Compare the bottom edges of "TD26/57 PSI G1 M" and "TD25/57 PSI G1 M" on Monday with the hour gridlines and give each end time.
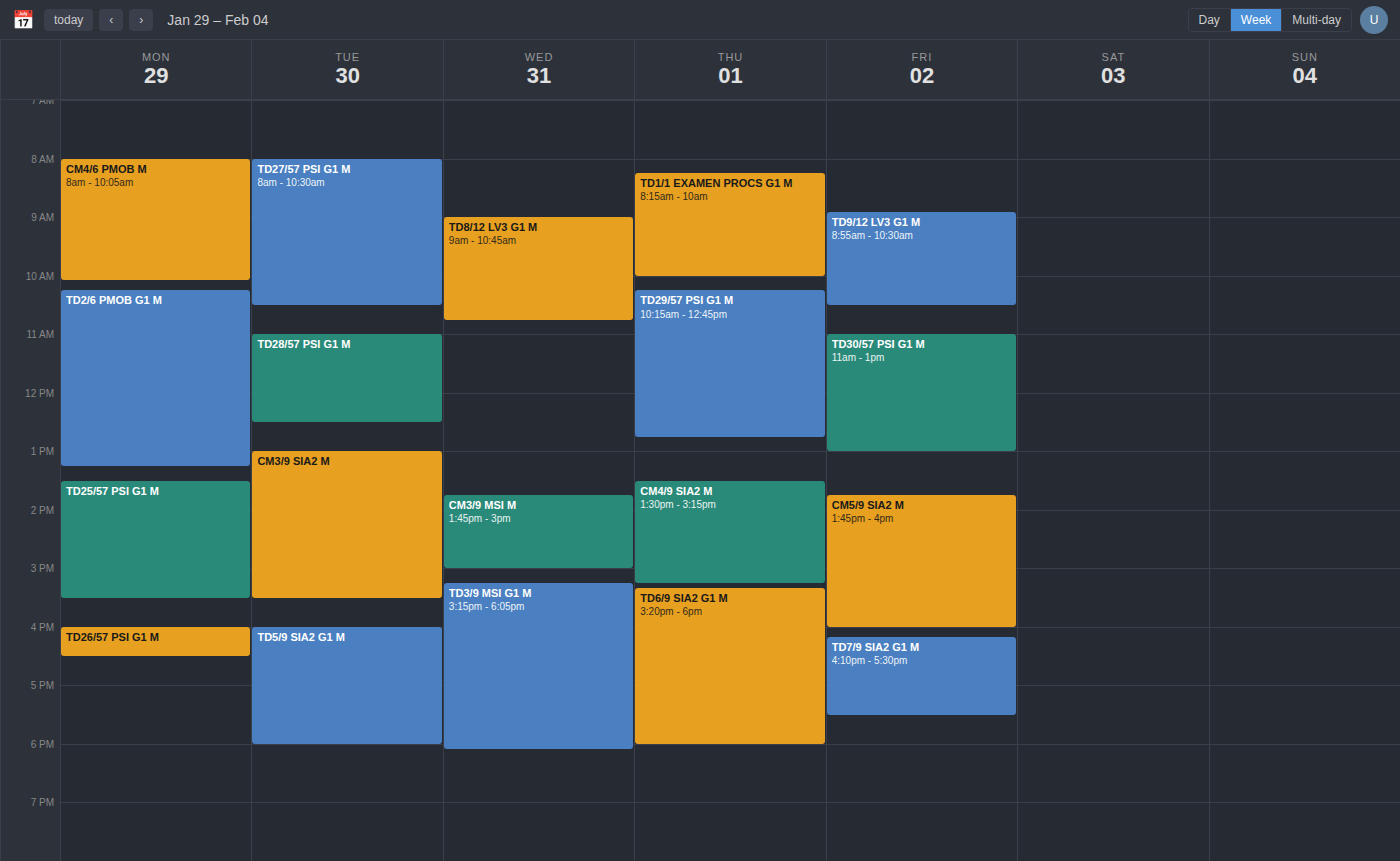
"TD26/57 PSI G1 M": 4:30 PM, halfway between the 4 PM and 5 PM lines. "TD25/57 PSI G1 M": 3:30 PM, halfway between the 3 PM and 4 PM lines.